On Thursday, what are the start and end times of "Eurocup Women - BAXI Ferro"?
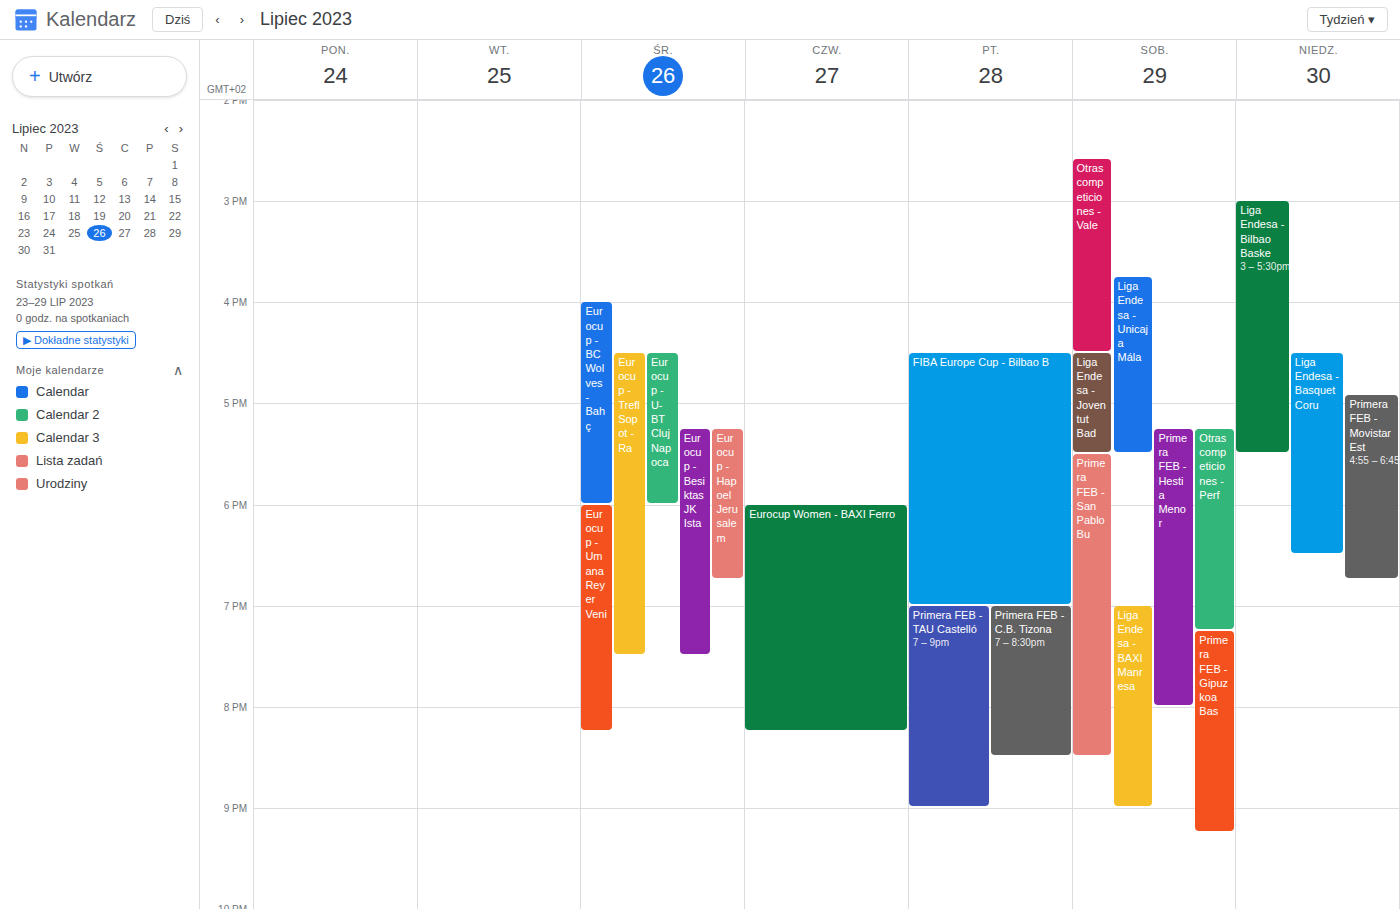
6:00 PM to 8:15 PM